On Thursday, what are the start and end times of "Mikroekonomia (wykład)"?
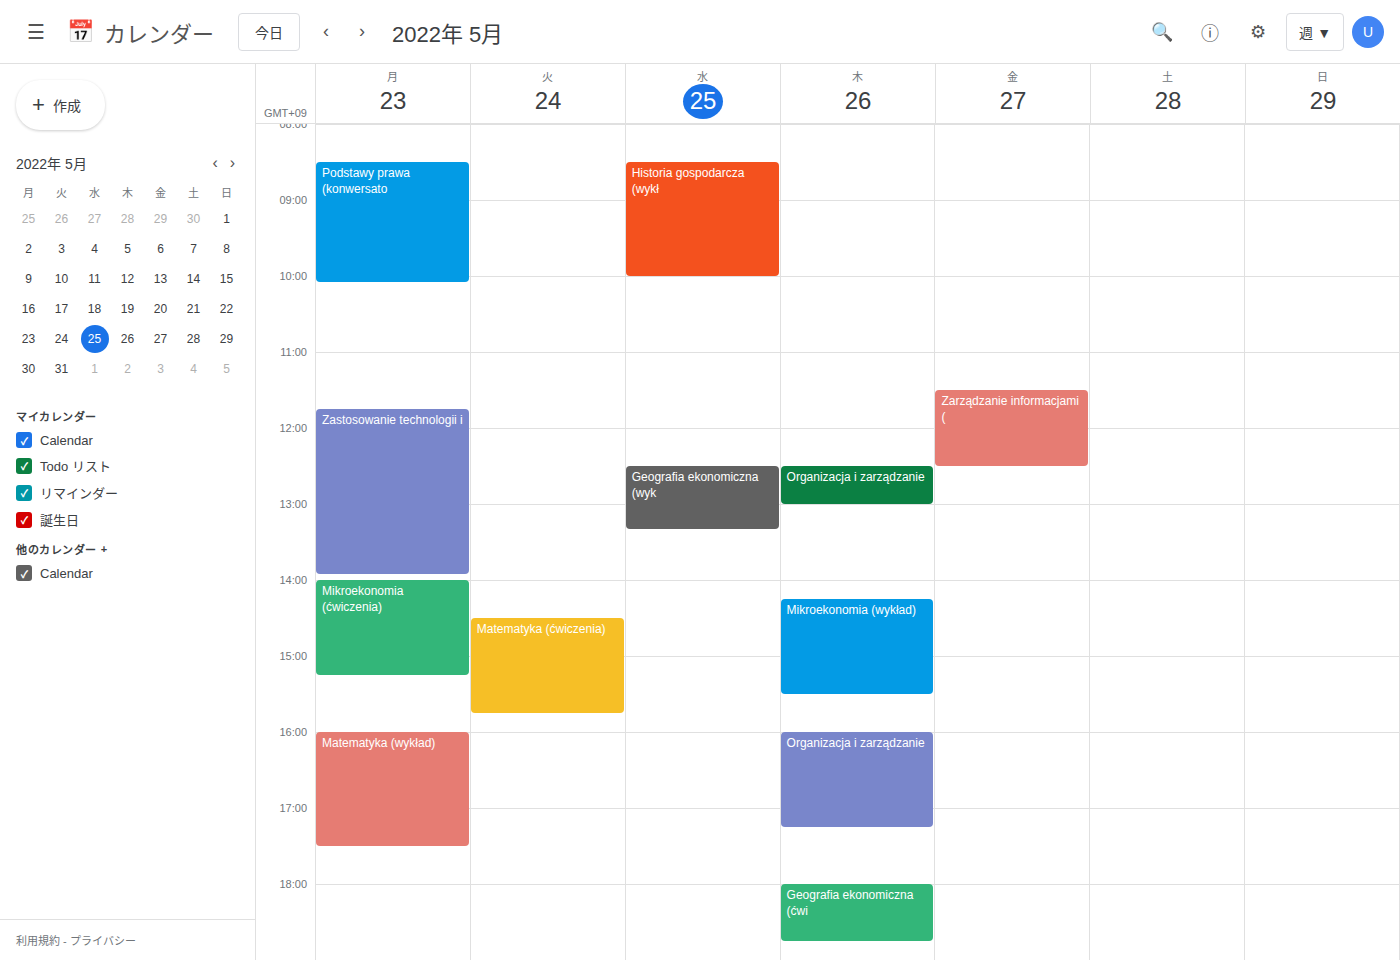
2:15 PM to 3:30 PM